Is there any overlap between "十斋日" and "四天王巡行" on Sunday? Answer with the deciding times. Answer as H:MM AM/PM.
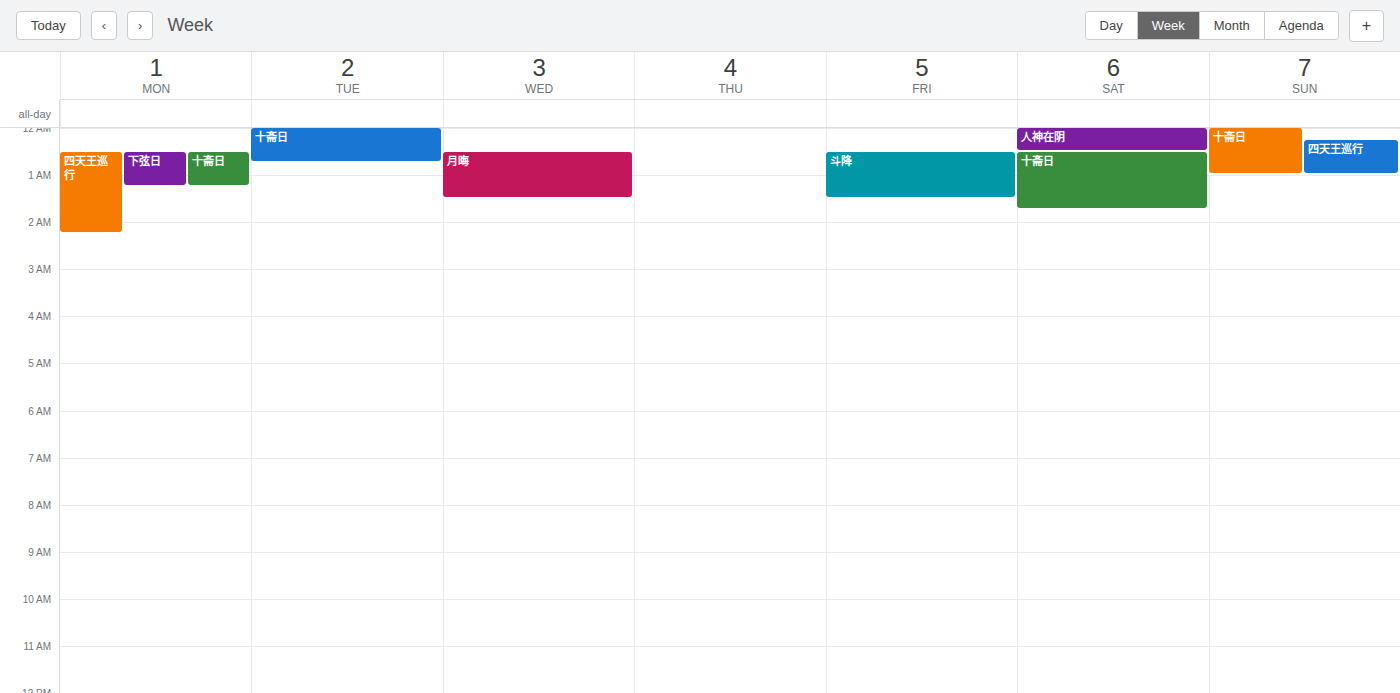
"四天王巡行" starts at 12:15 AM, before "十斋日" ends at 1:00 AM -- they overlap.